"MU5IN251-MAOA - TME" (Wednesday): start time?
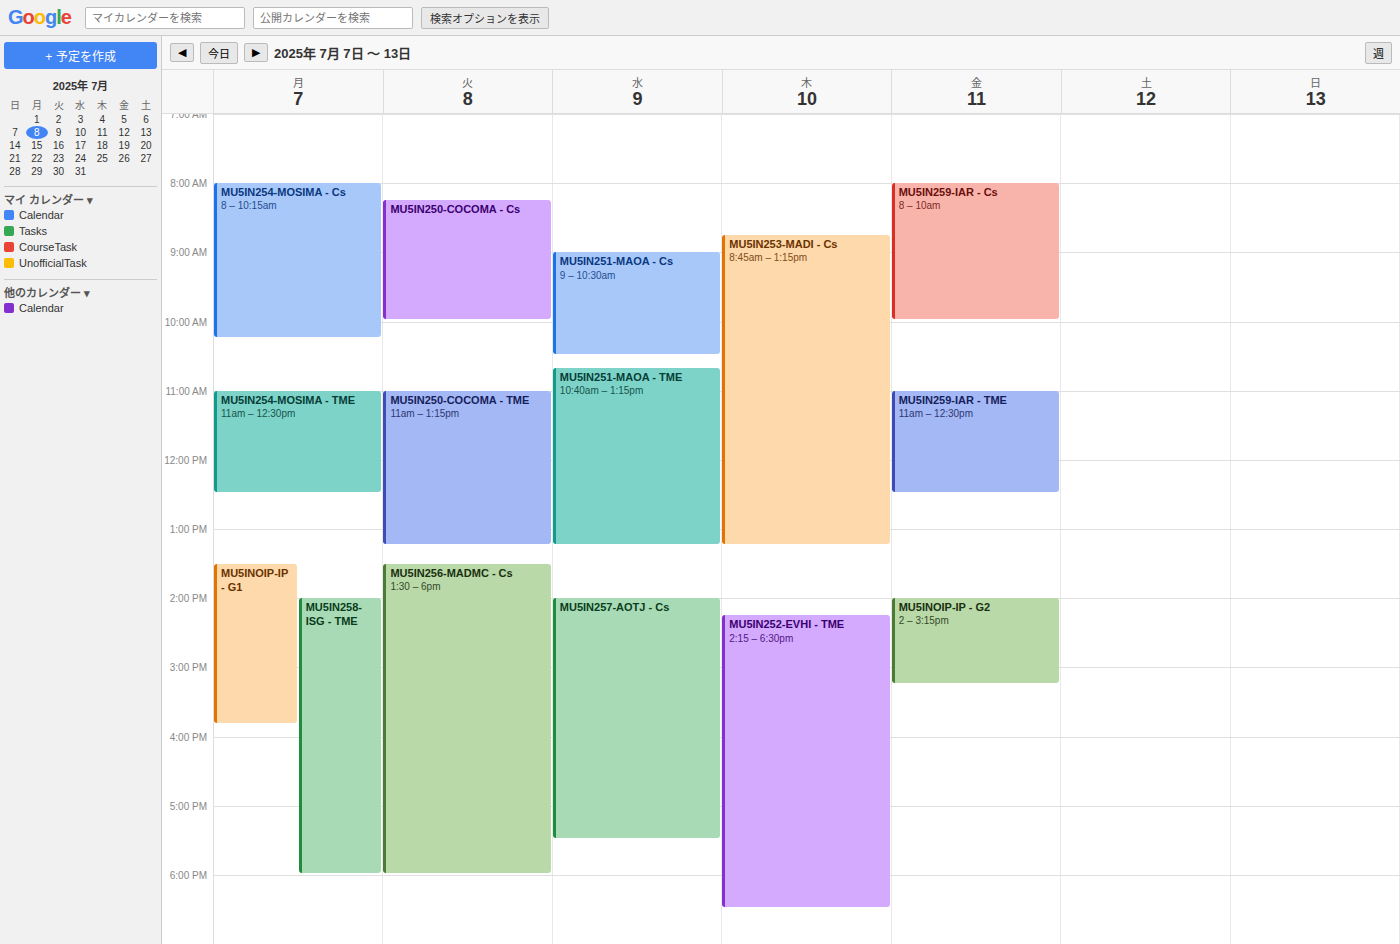
10:40 AM